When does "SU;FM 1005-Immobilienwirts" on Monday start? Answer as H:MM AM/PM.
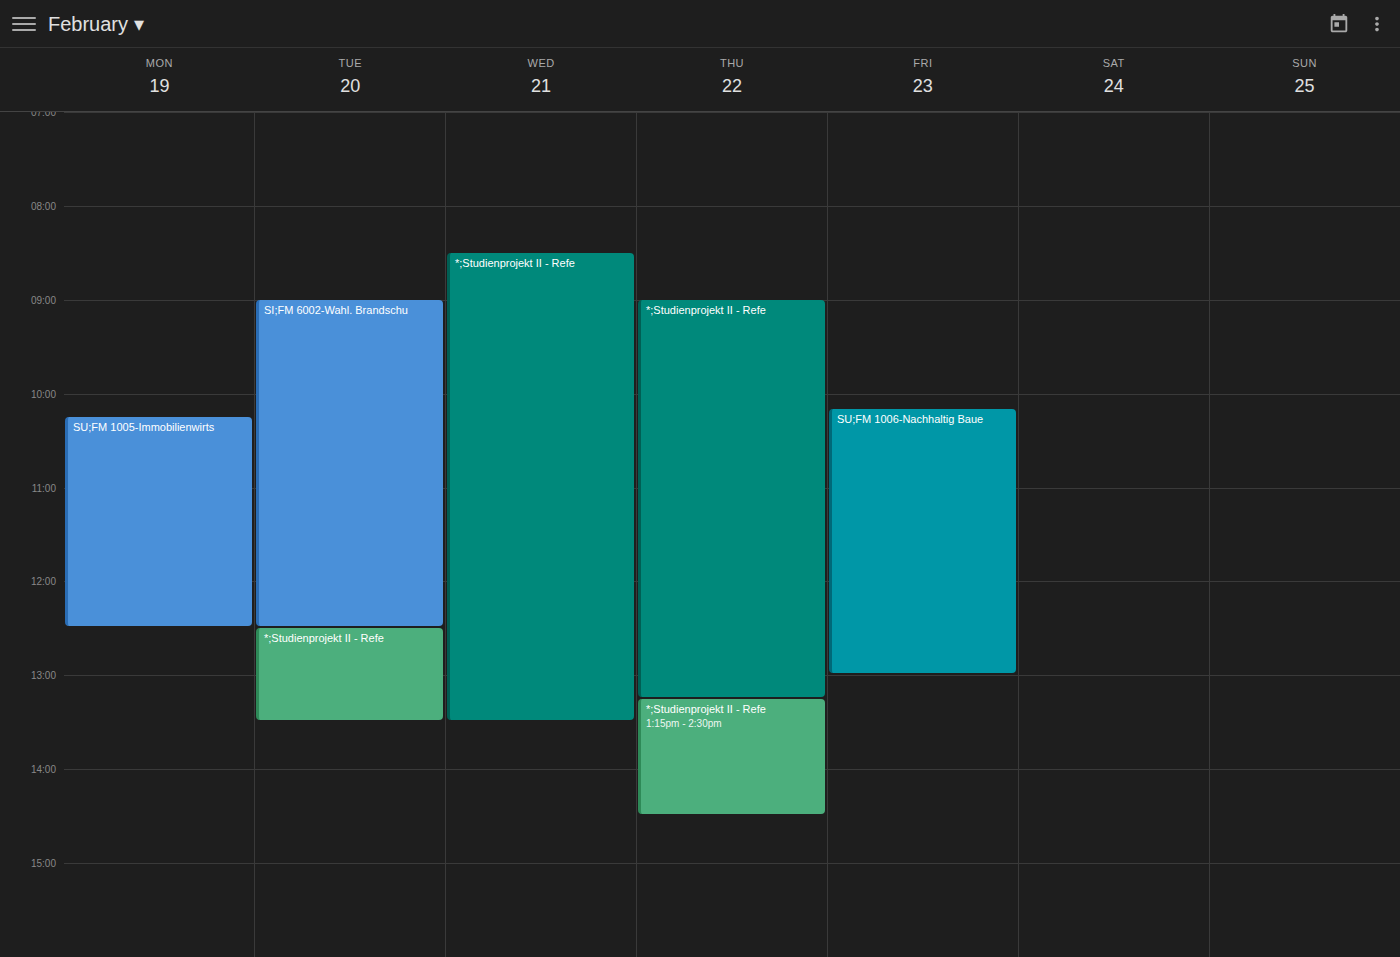
10:15 AM